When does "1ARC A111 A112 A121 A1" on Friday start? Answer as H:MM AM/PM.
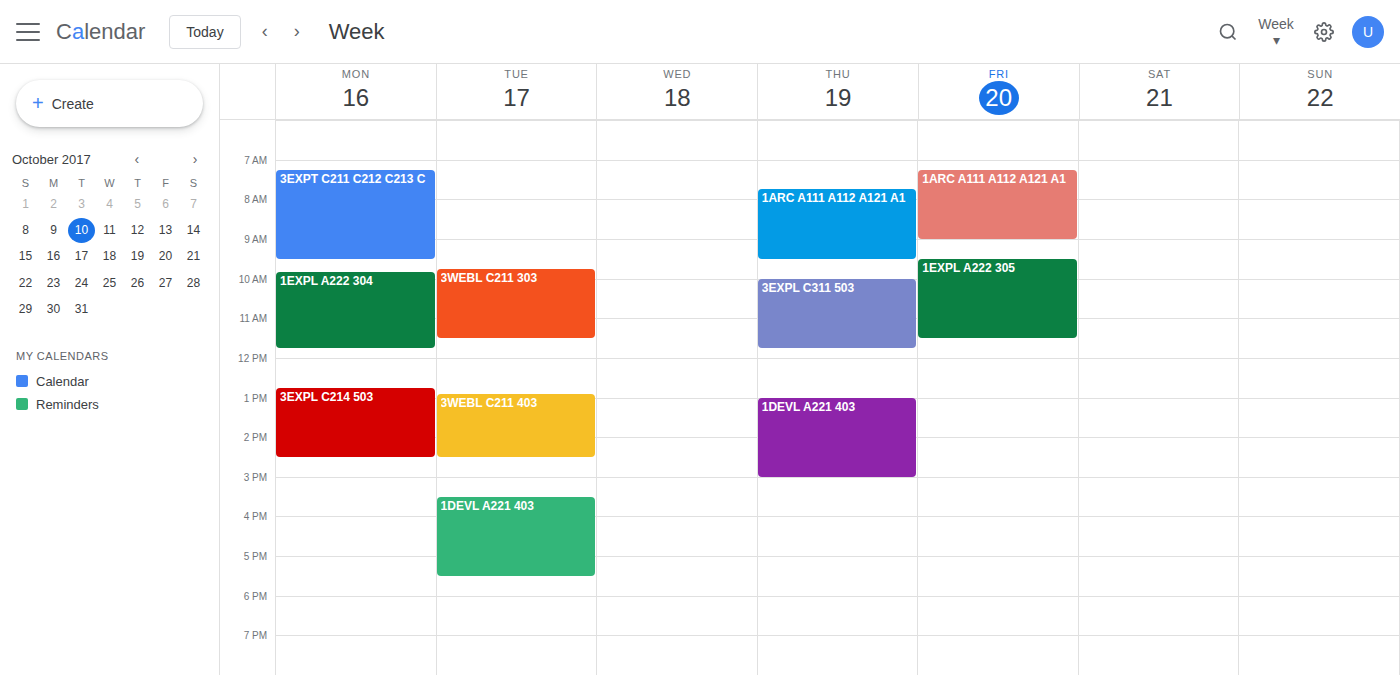
7:15 AM